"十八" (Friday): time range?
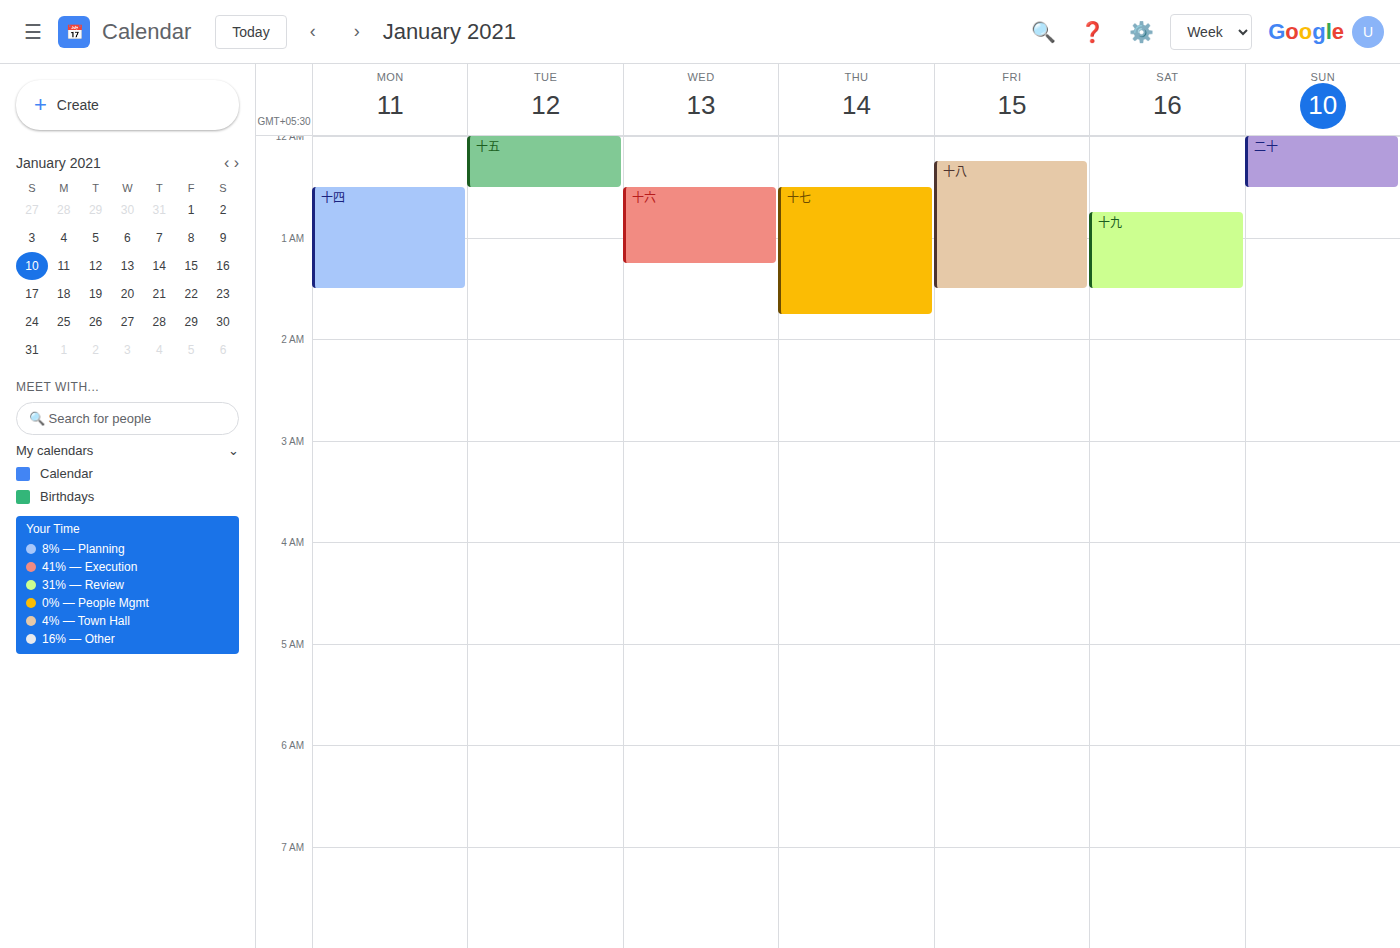
00:15 to 01:30